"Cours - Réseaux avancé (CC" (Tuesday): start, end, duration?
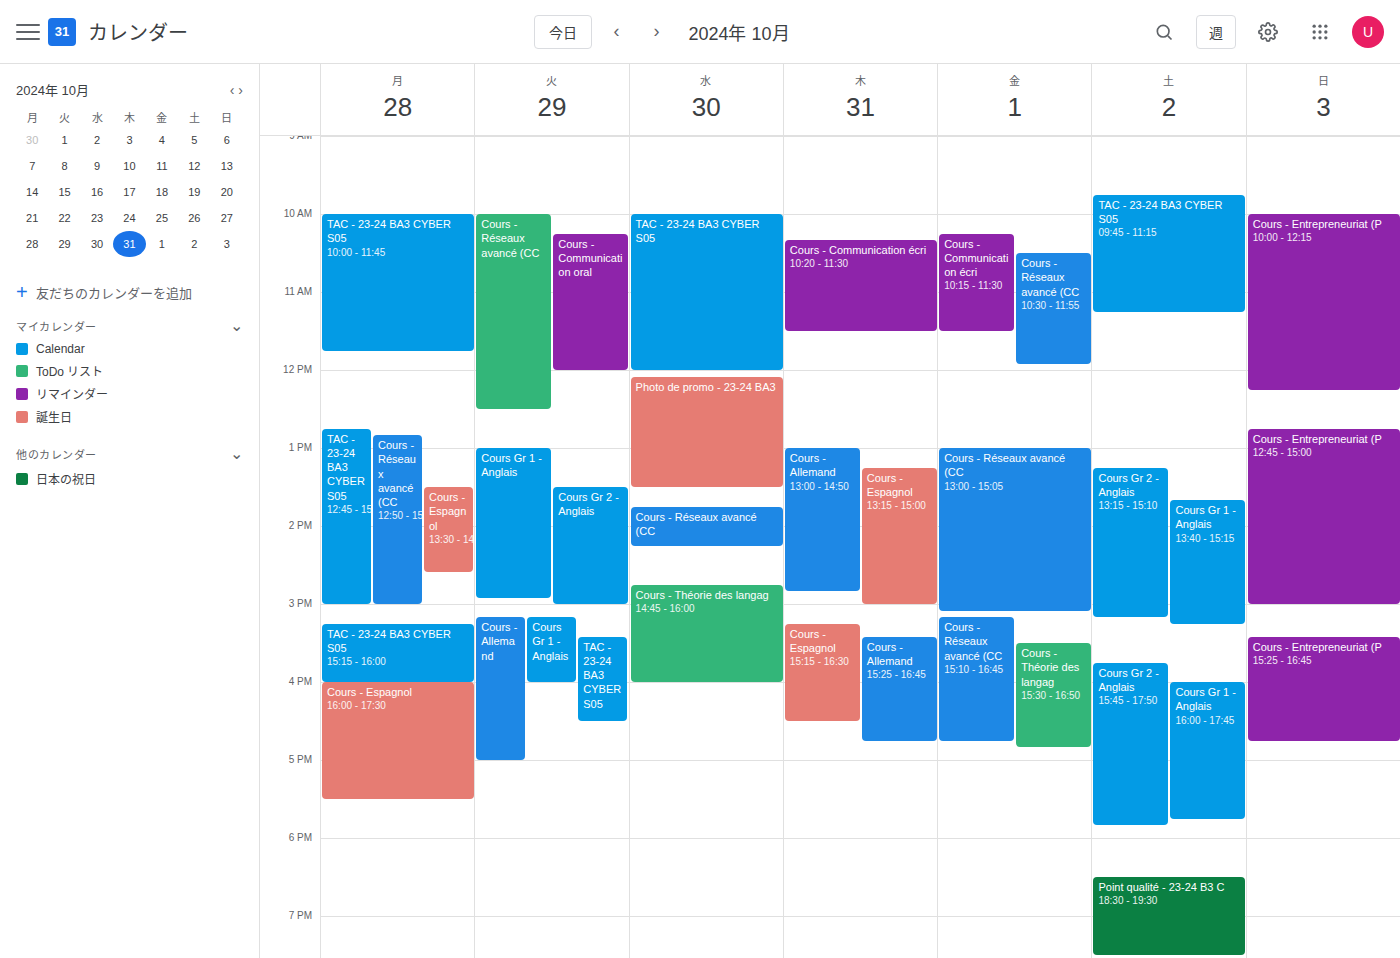
10:00 AM to 12:30 PM, 2 hours 30 minutes